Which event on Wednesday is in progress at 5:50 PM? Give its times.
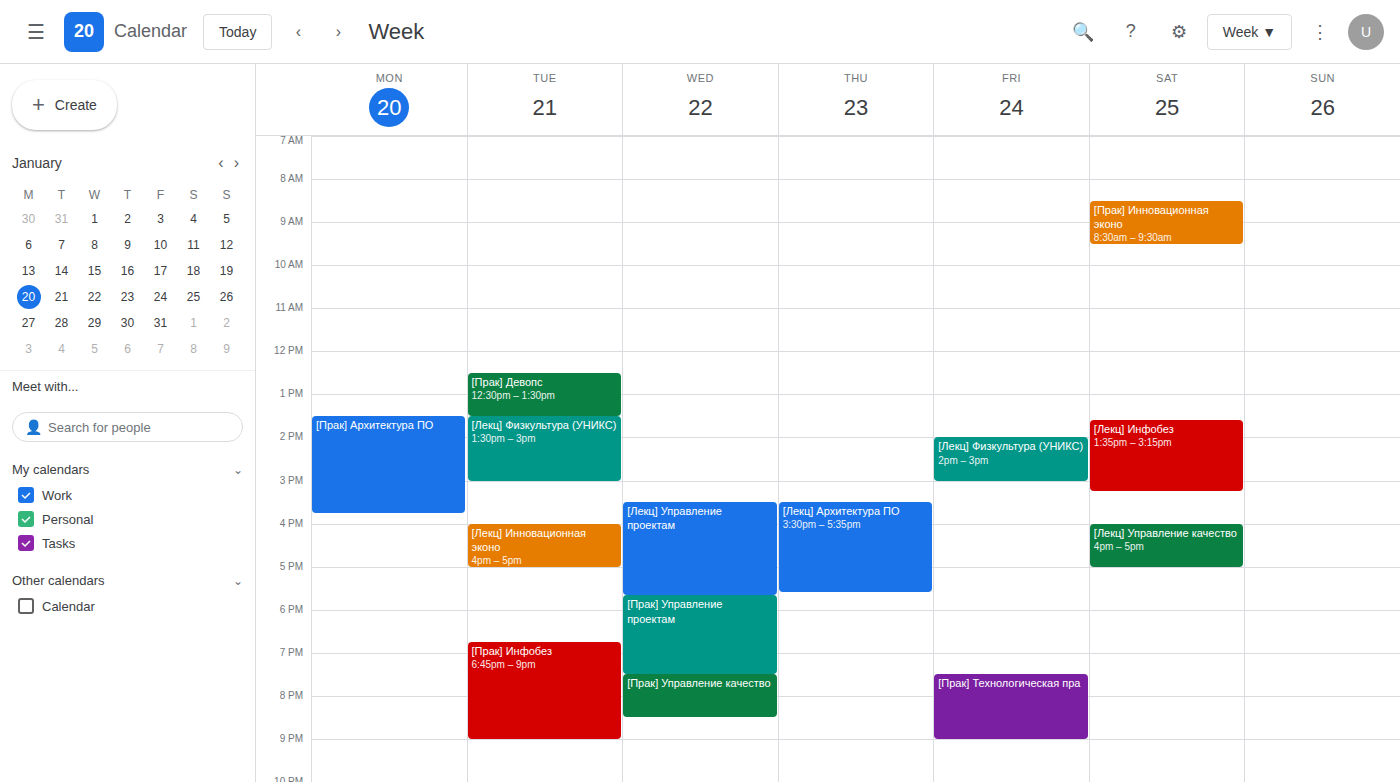
"[Прак] Управление проектам", 5:40 PM to 7:30 PM